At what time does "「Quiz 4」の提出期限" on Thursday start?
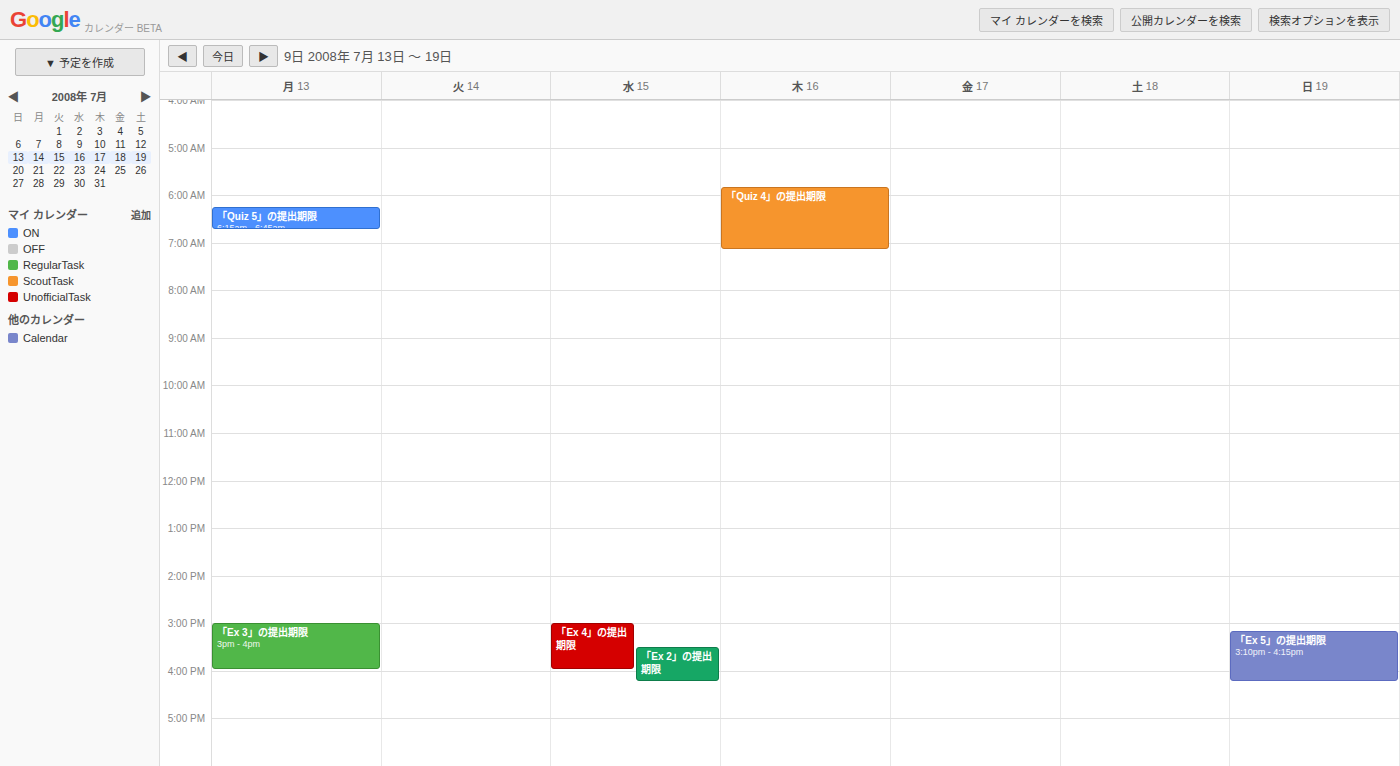
5:50 AM